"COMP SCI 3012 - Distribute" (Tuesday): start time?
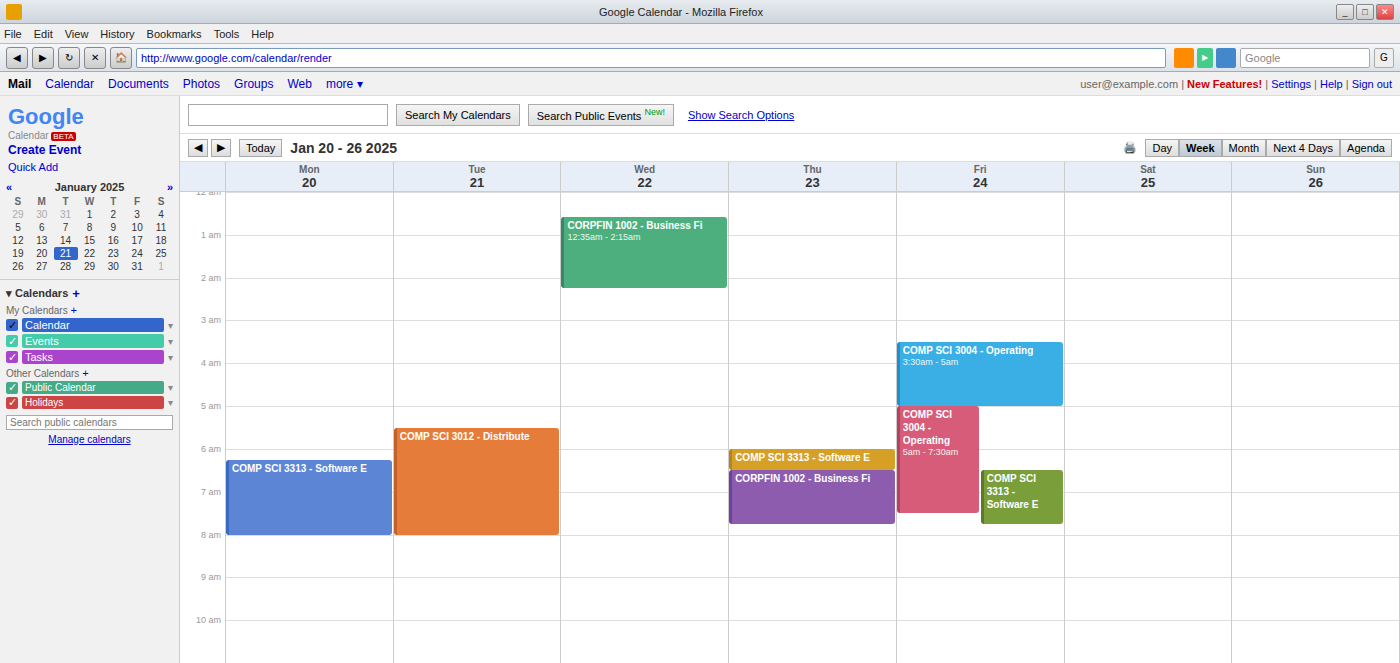
5:30 AM